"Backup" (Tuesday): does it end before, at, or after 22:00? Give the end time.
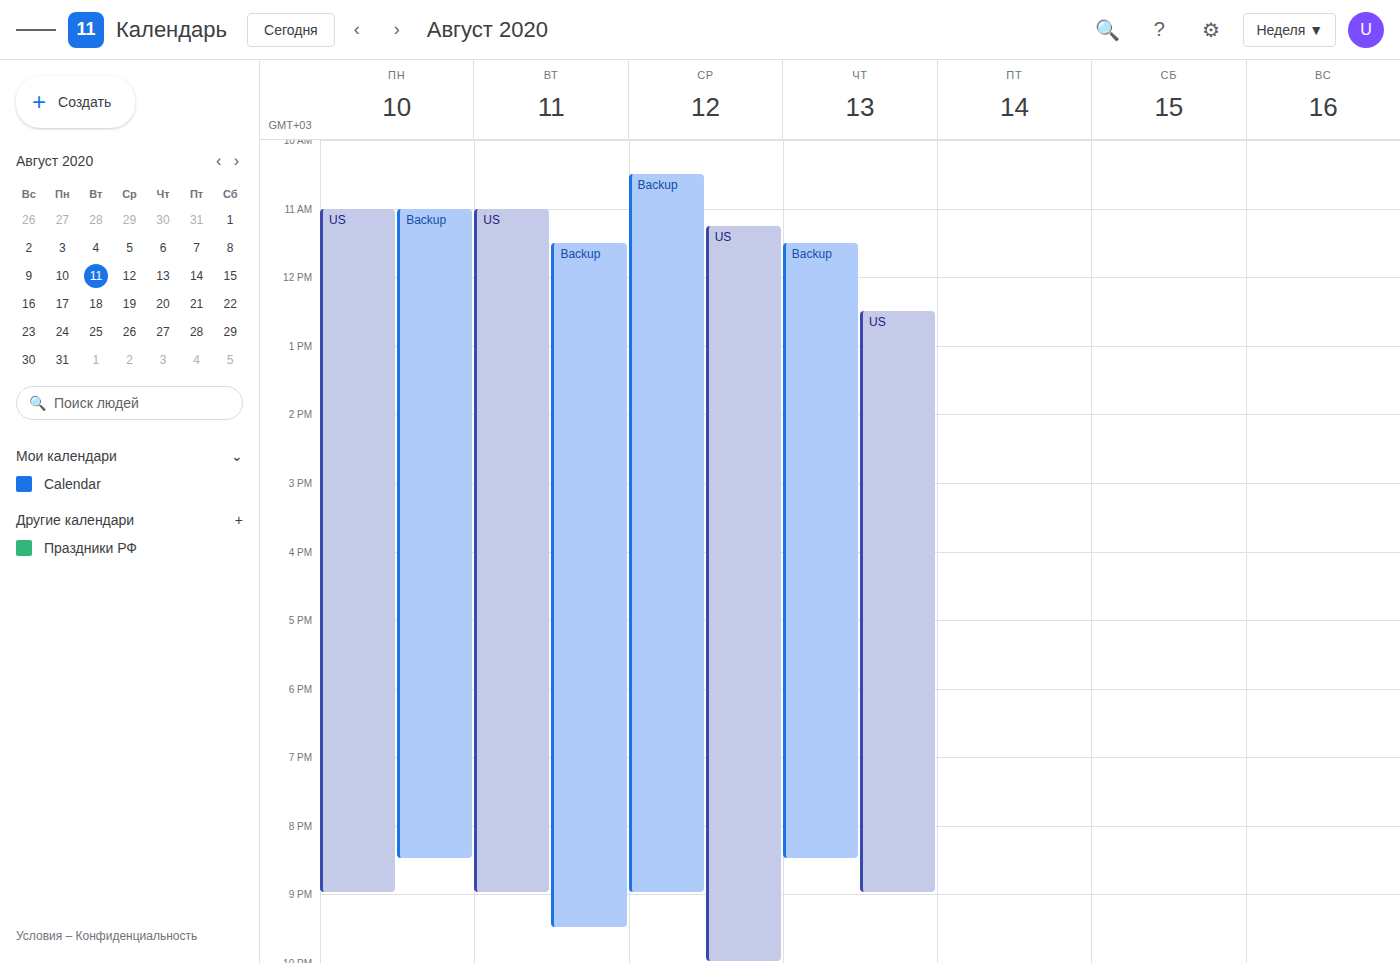
21:30 -- before 22:00, 30 minutes above the 22:00 line.